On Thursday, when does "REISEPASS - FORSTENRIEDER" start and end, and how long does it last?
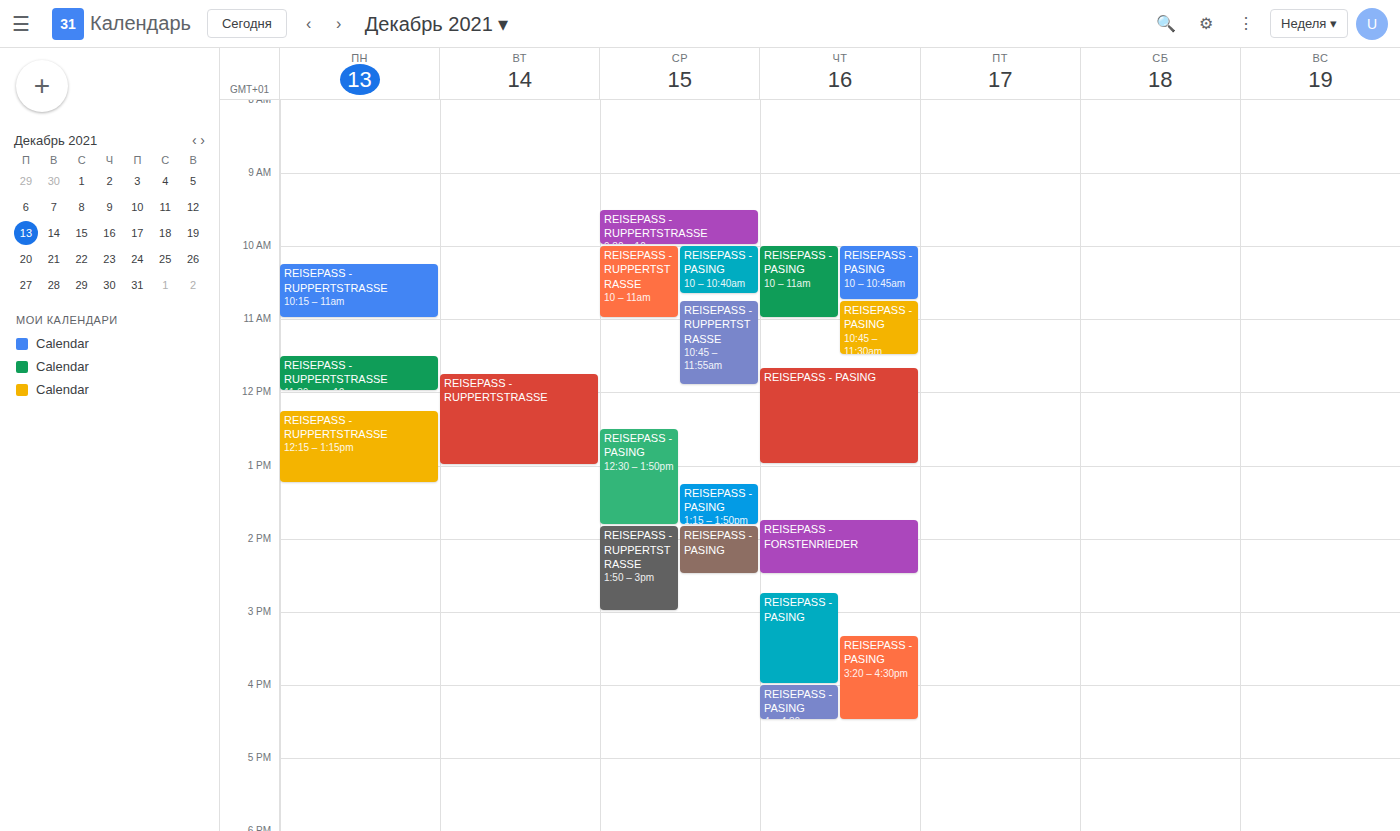
1:45 PM to 2:30 PM, 45 minutes